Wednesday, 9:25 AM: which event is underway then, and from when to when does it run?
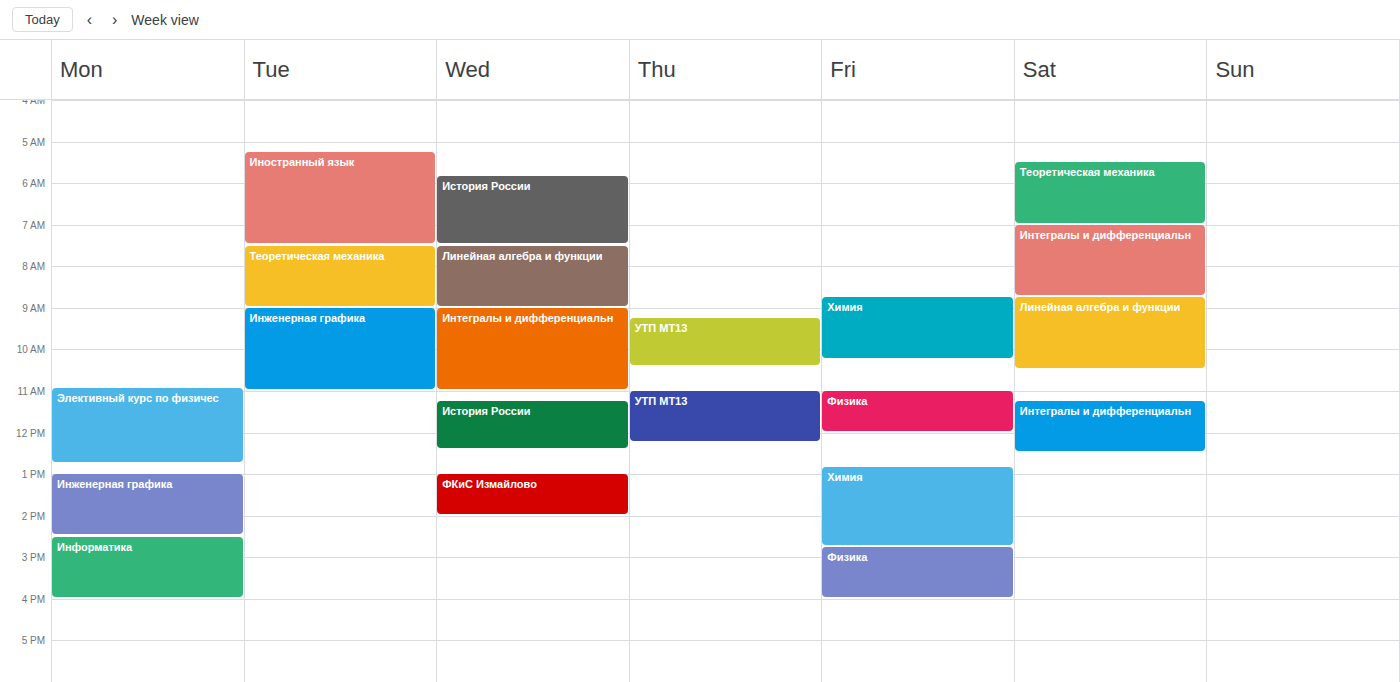
"Интегралы и дифференциальн", 9:00 AM to 11:00 AM